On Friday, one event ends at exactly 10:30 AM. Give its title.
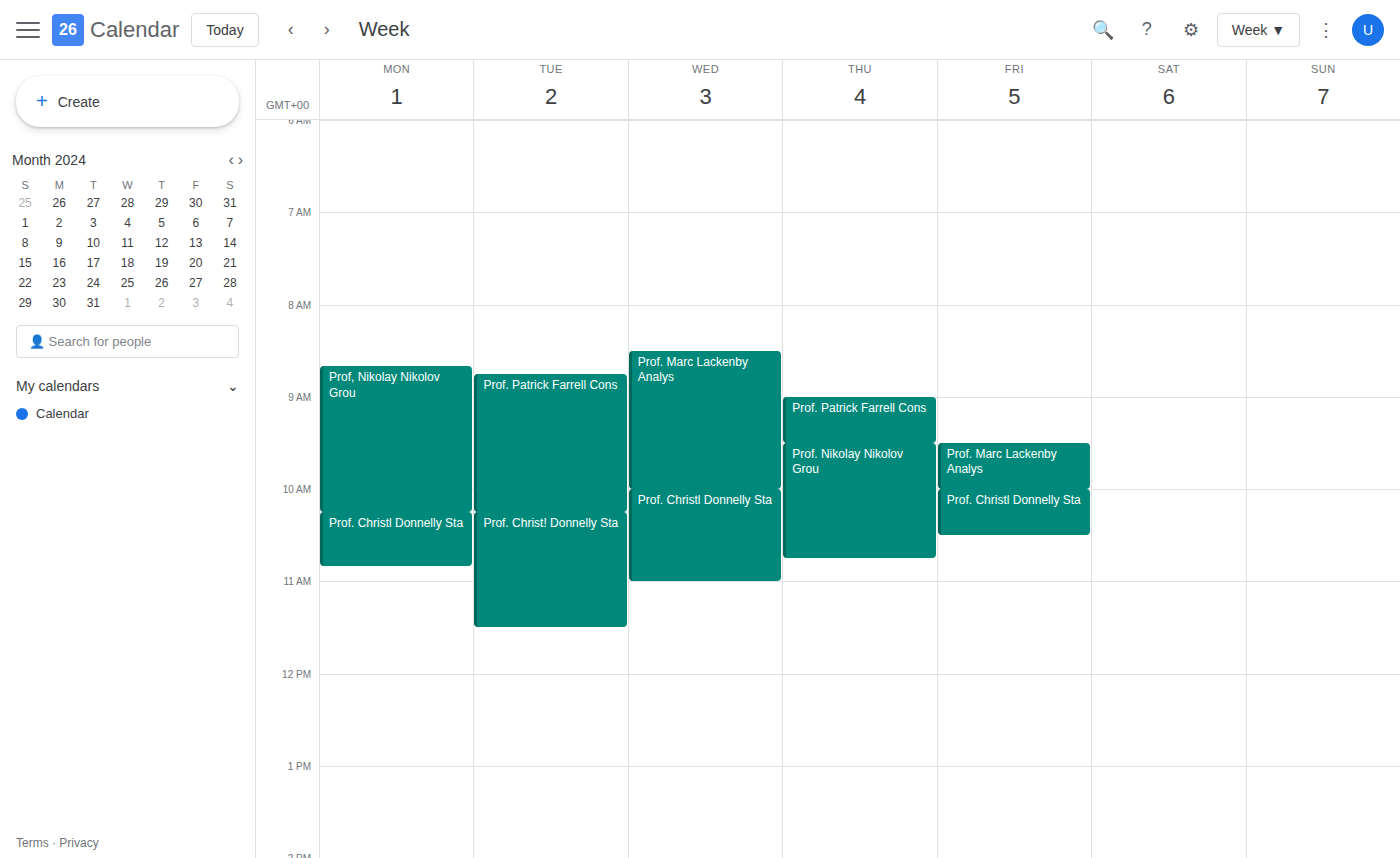
"Prof. Christl Donnelly Sta"